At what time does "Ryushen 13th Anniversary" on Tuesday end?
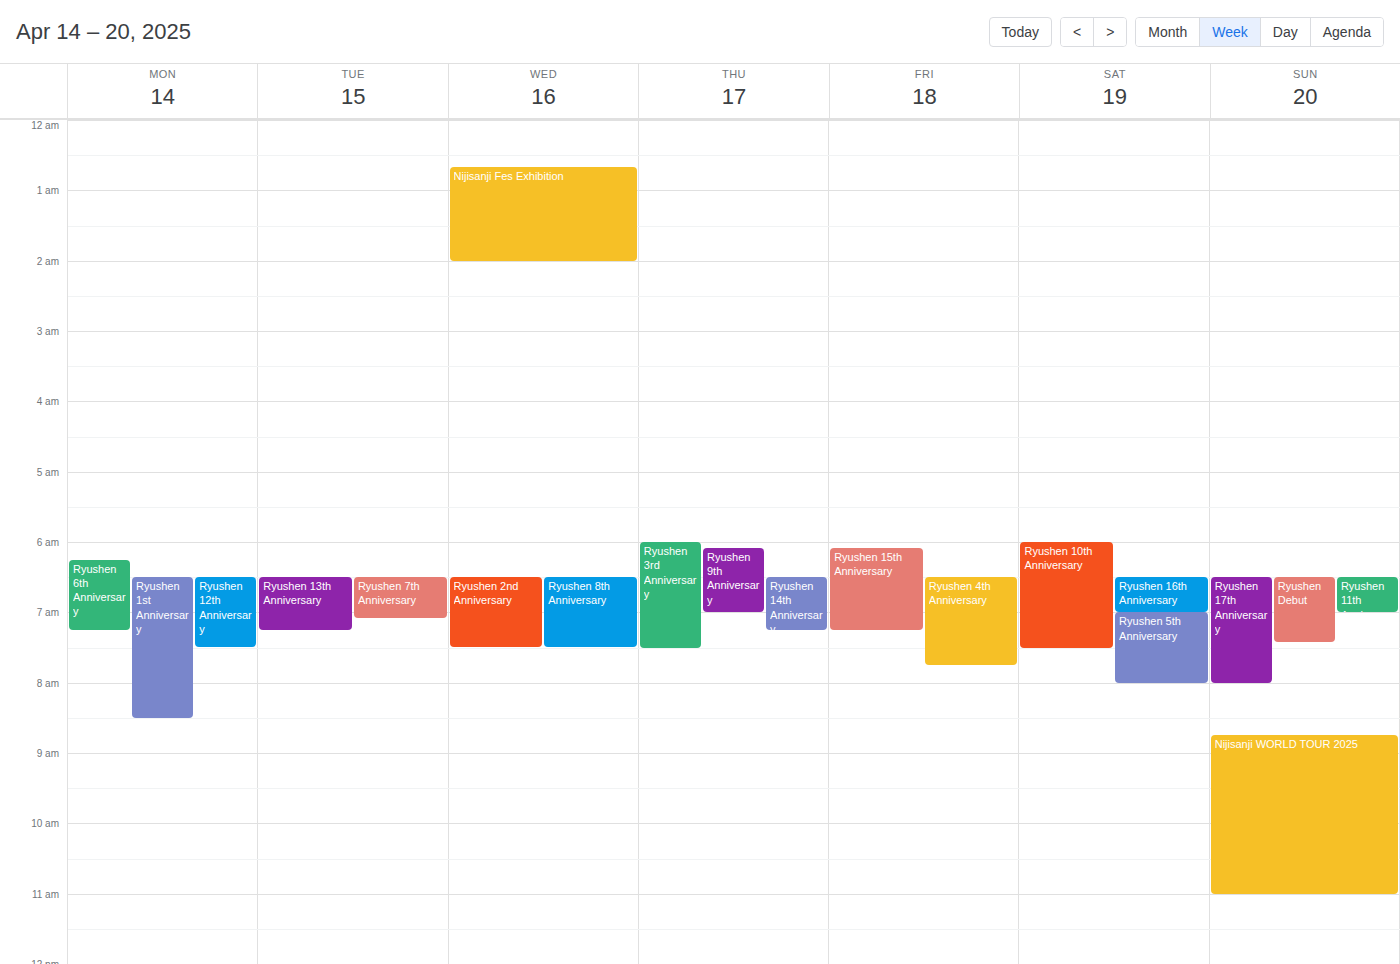
7:15 AM